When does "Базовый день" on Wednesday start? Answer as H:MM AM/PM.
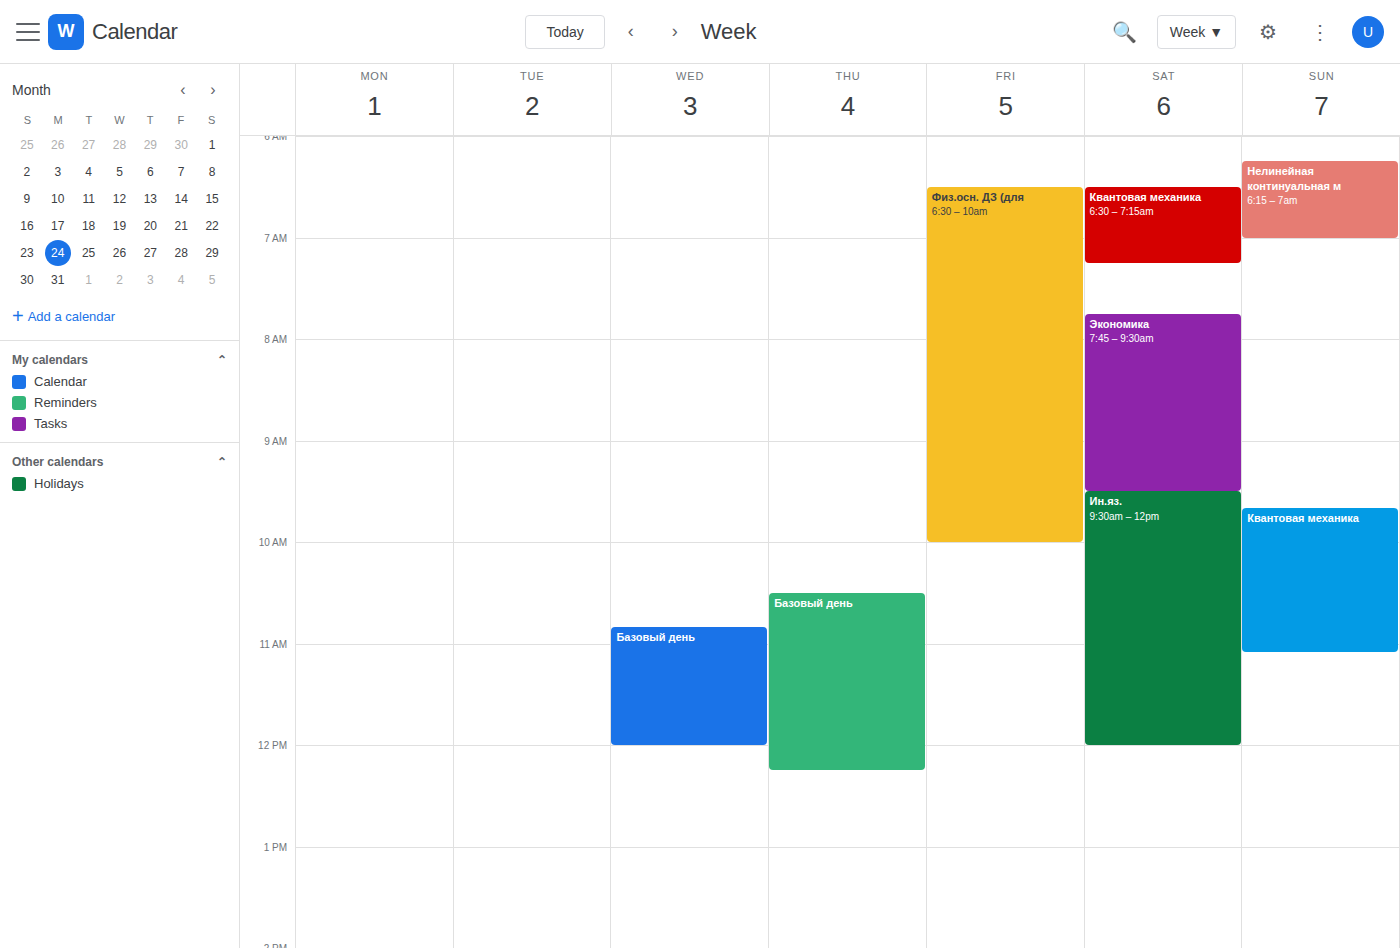
10:50 AM